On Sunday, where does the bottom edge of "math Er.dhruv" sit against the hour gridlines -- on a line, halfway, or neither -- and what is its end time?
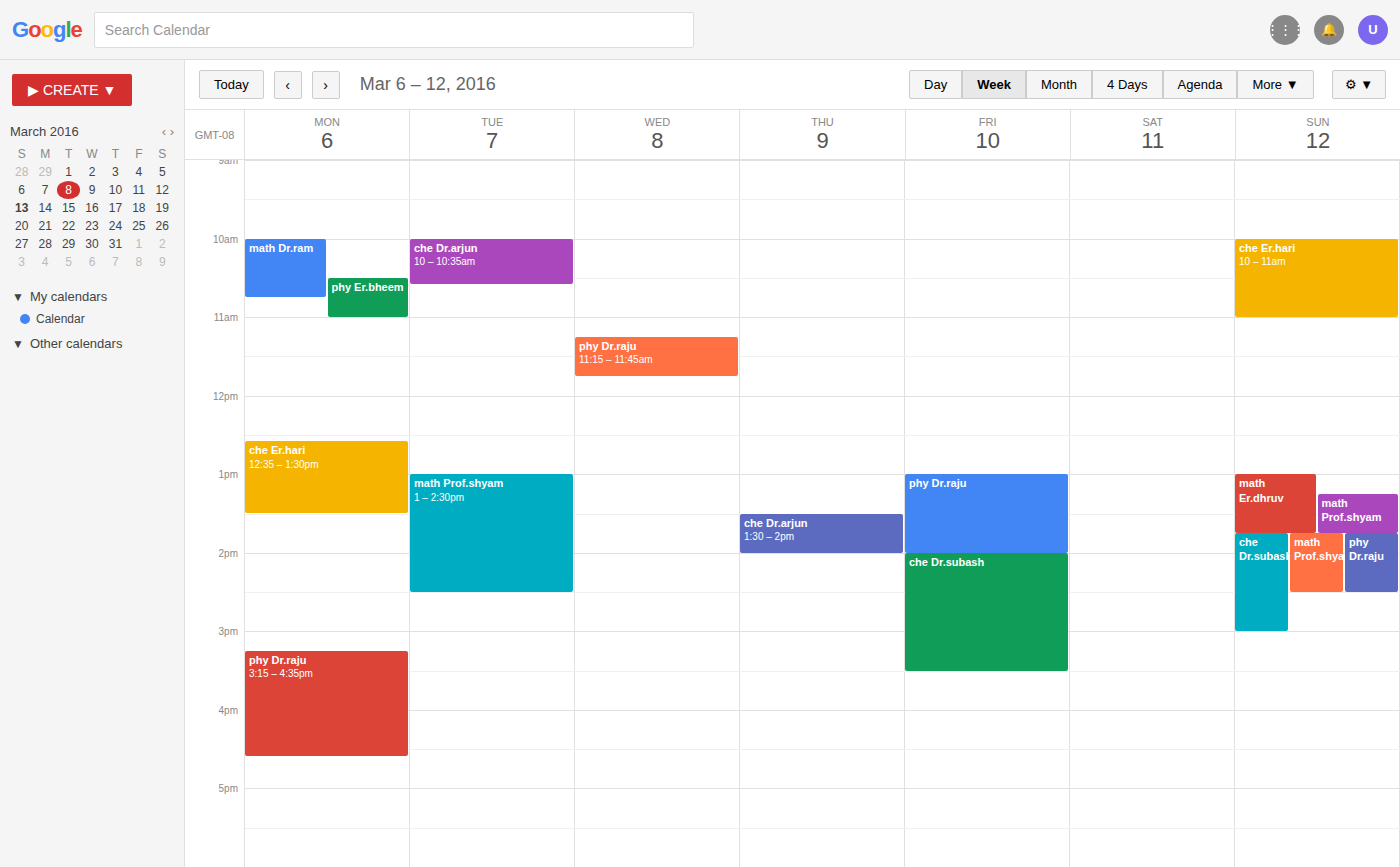
1:45 PM -- neither: three quarters of the way from the 1 PM line to the 2 PM line.